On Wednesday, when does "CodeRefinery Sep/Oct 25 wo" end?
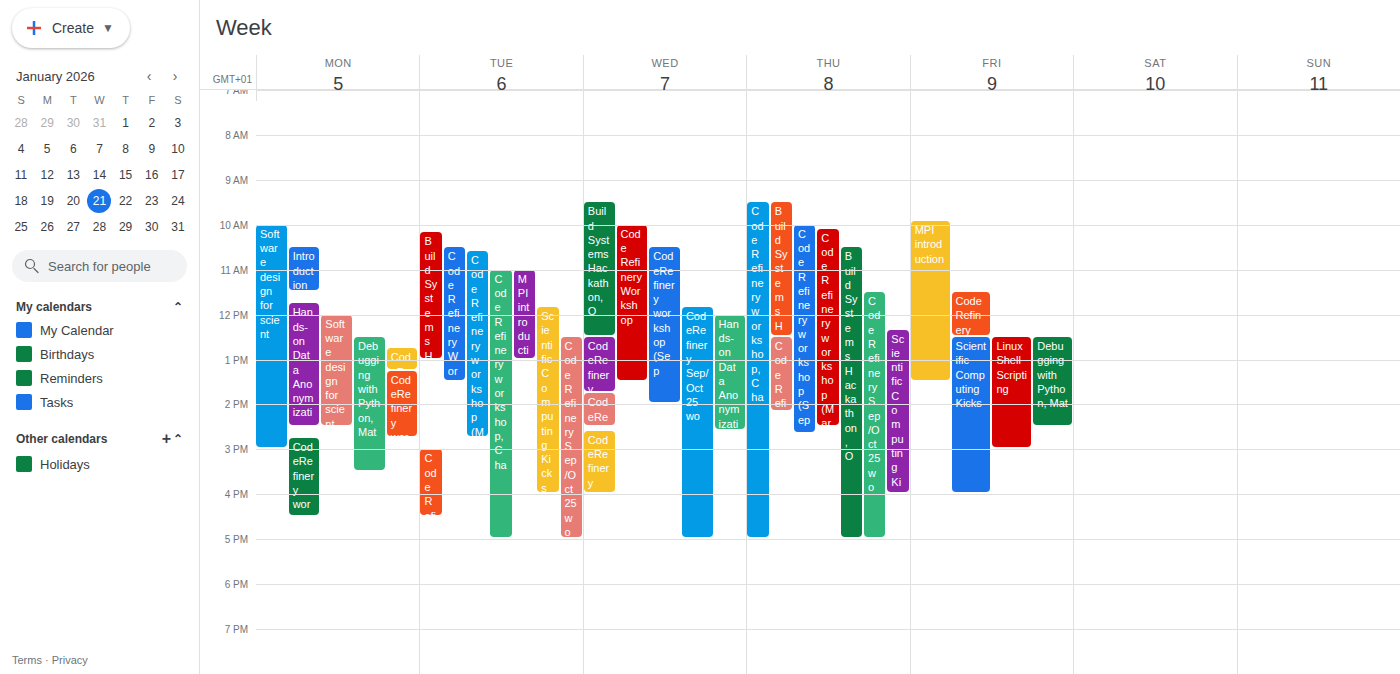
17:00